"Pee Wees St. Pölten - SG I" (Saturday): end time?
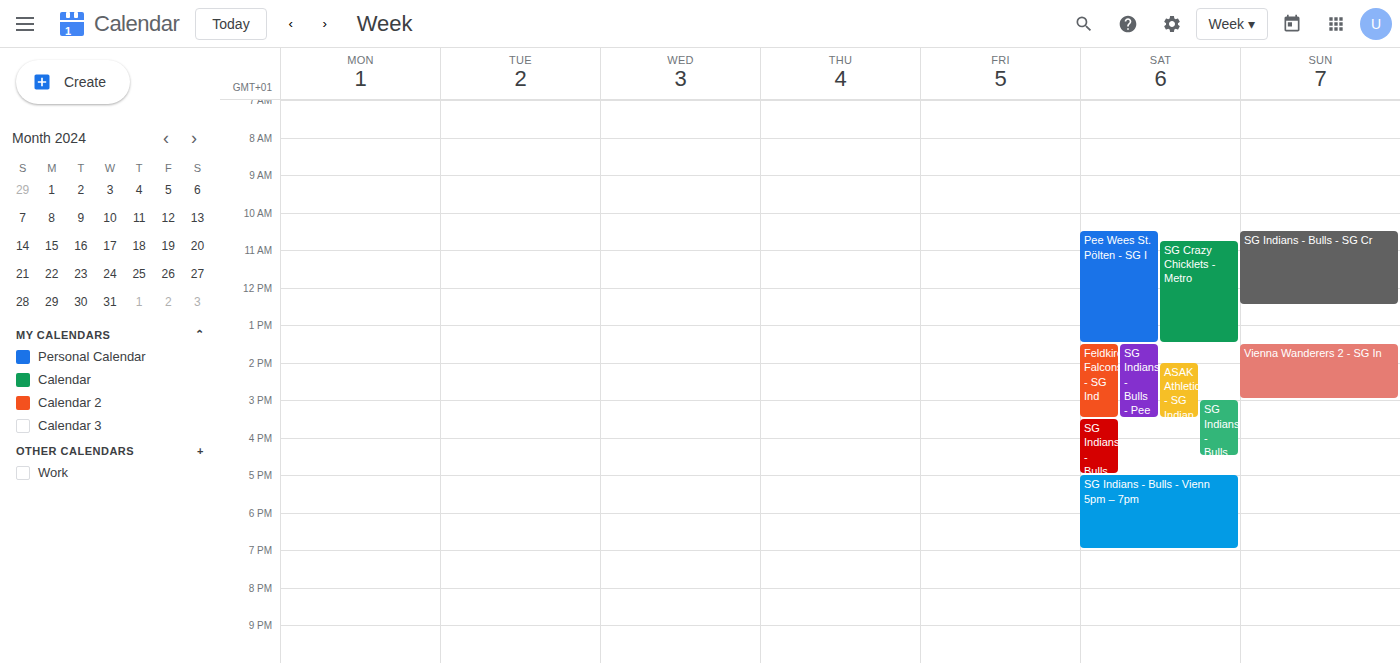
13:30